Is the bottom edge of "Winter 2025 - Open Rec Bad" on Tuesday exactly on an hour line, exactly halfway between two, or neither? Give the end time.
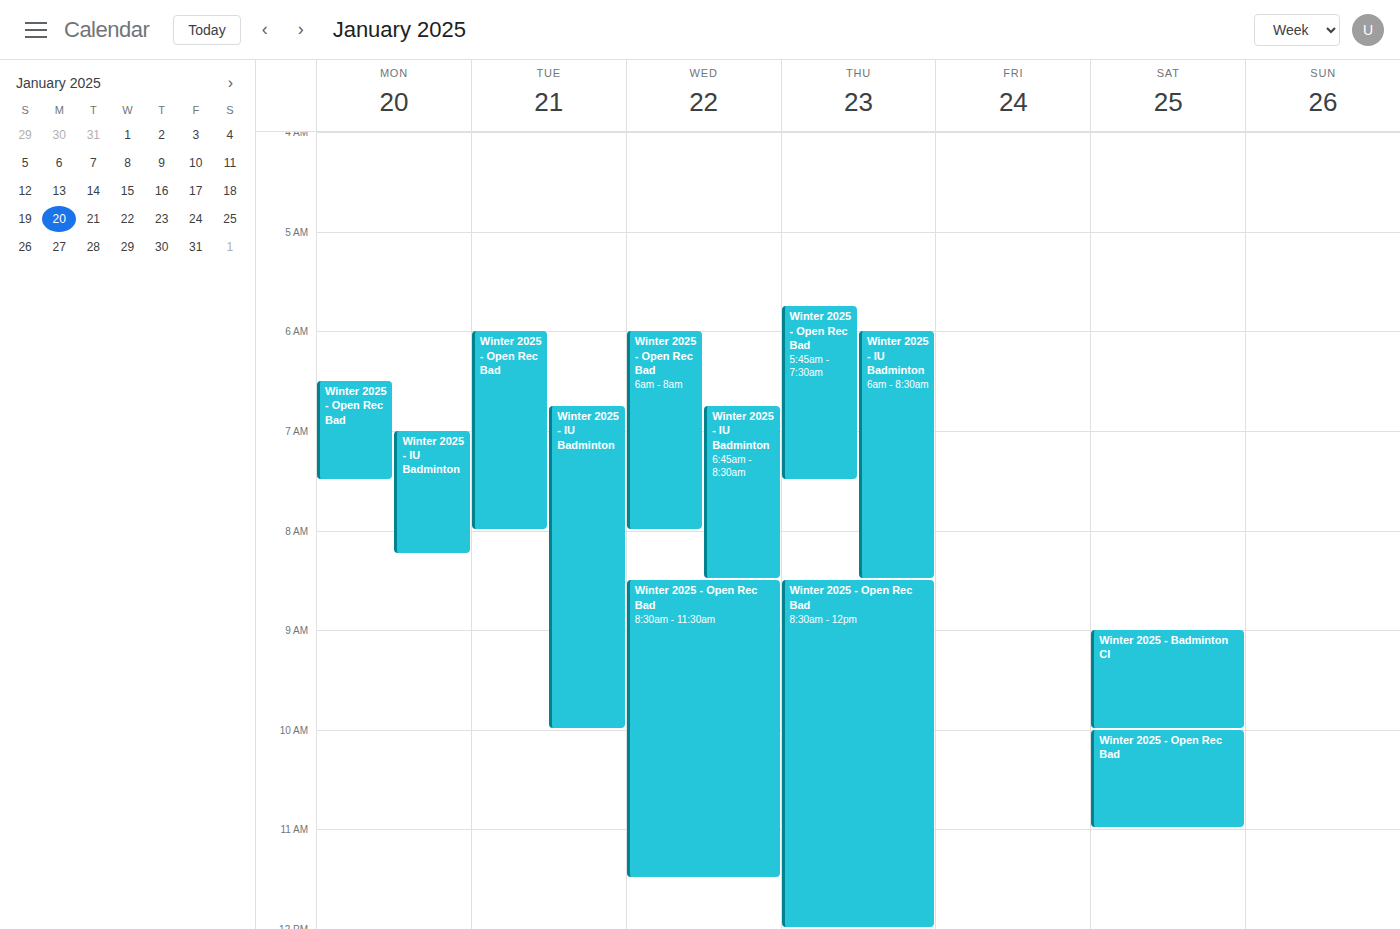
8:00 AM -- exactly on the 8 AM line.